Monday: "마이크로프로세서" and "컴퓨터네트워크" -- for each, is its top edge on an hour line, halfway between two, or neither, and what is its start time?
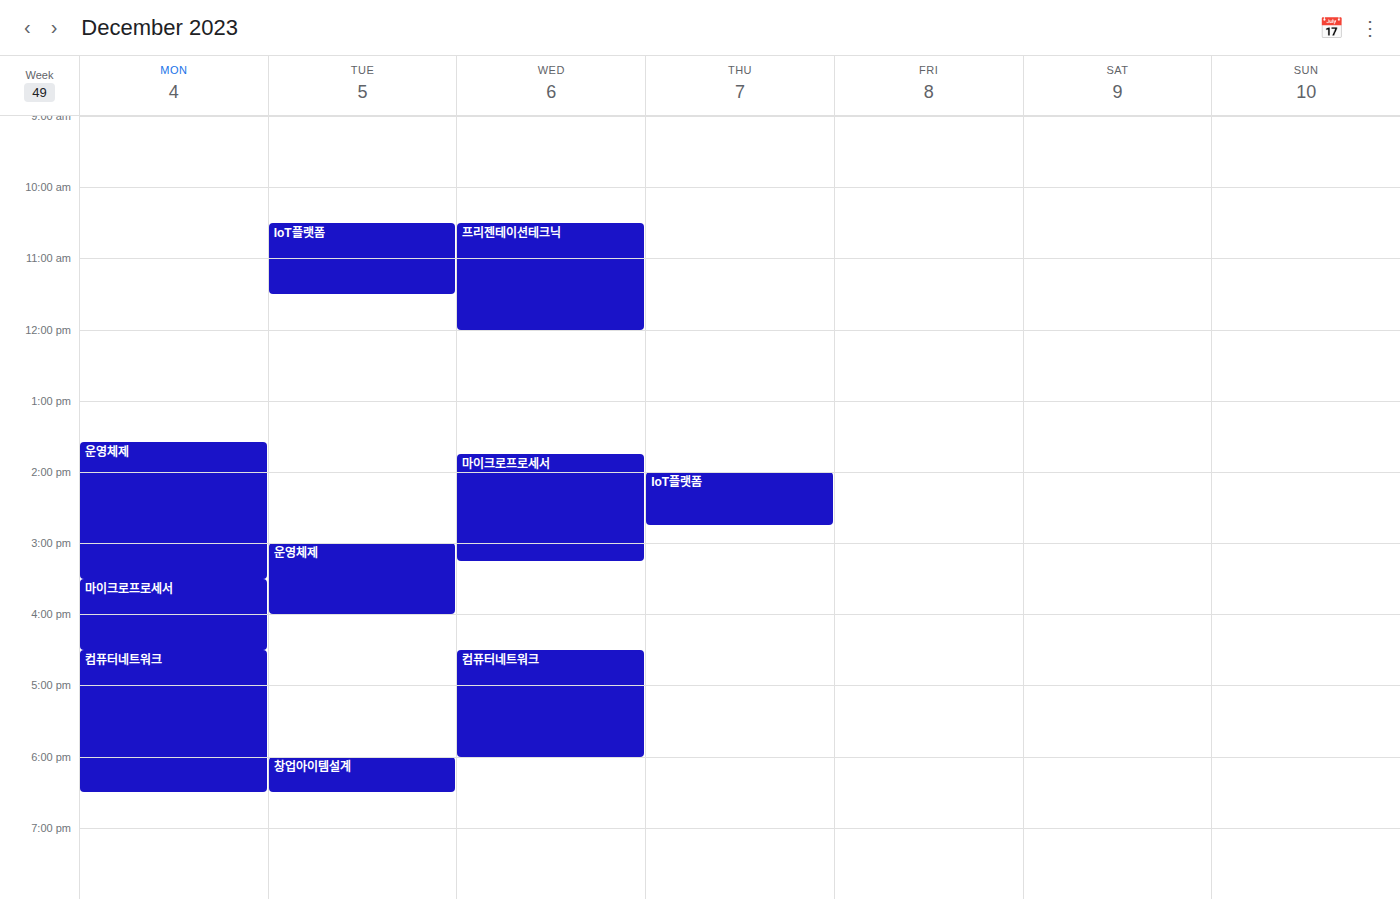
"마이크로프로세서": 3:30 PM, halfway between the 3 PM and 4 PM lines. "컴퓨터네트워크": 4:30 PM, halfway between the 4 PM and 5 PM lines.